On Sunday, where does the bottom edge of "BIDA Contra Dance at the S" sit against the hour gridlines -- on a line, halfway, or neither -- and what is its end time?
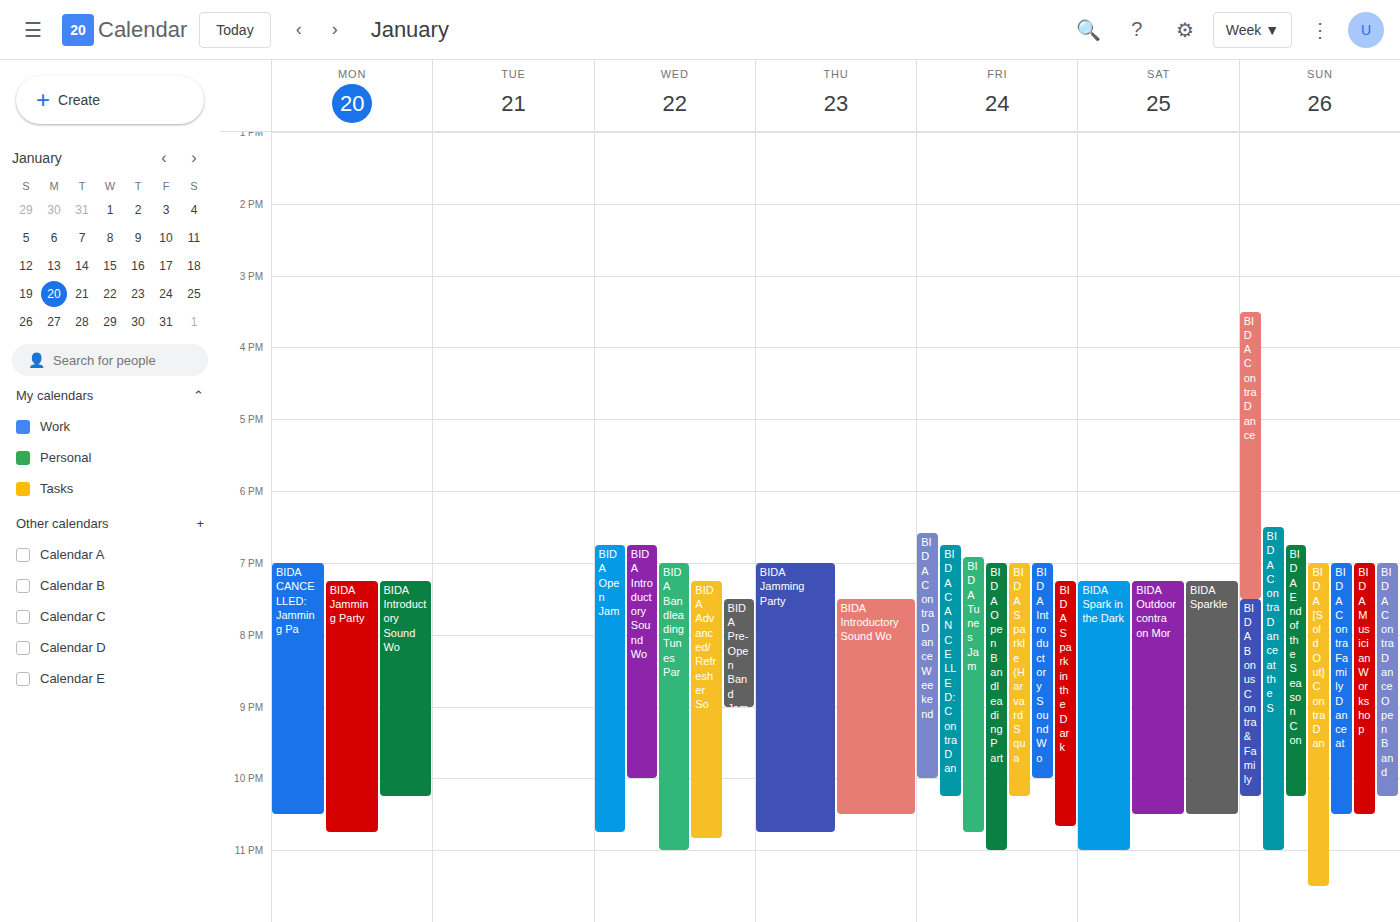
11:00 PM -- exactly on the 11 PM line.